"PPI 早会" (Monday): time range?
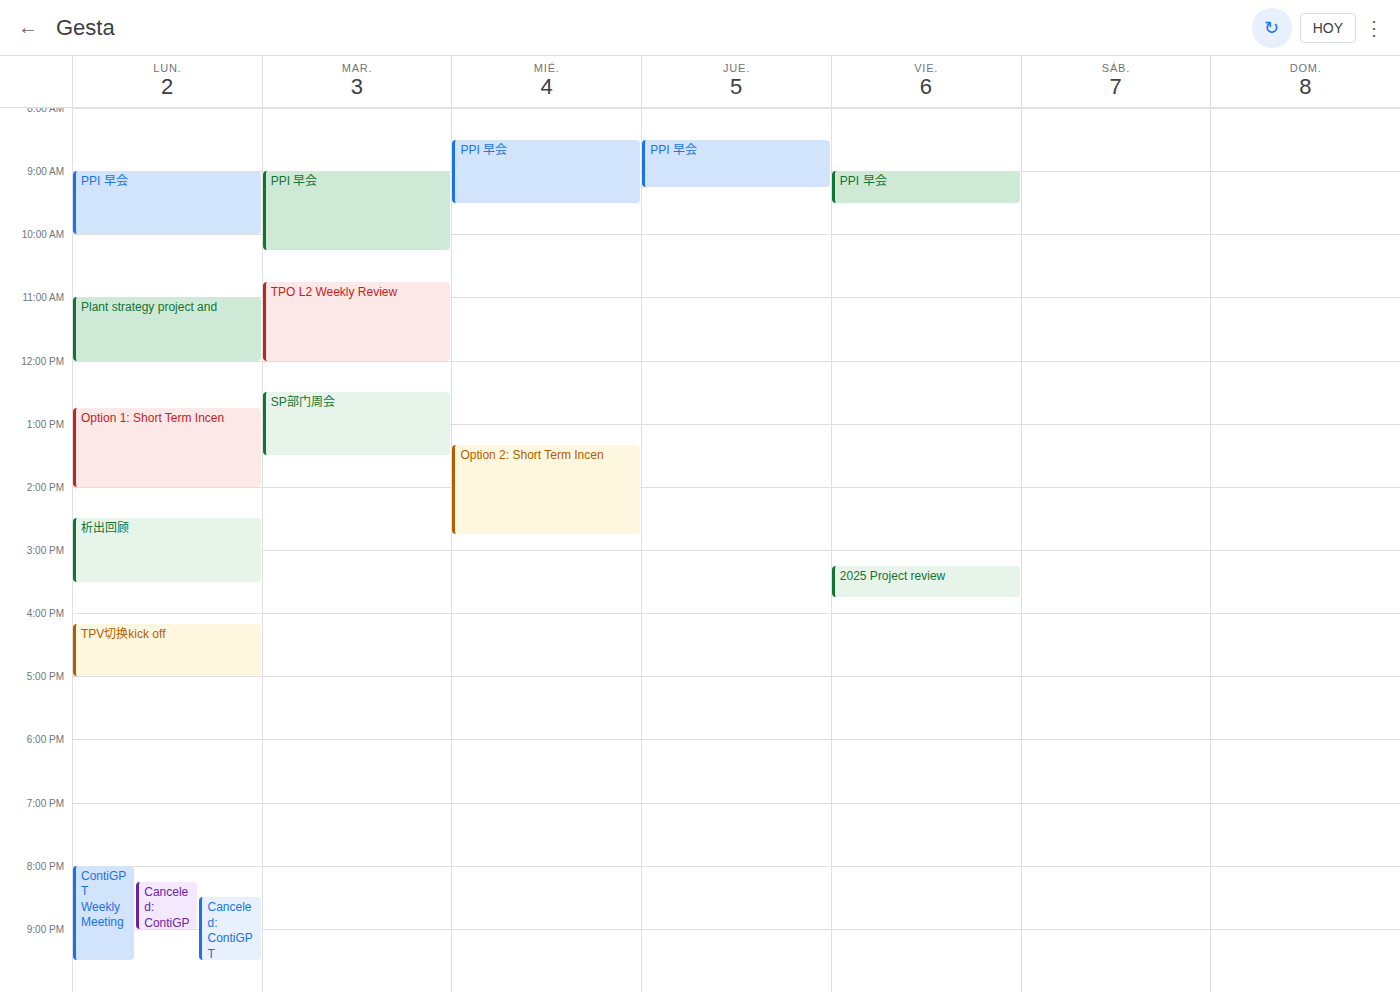
9:00 AM to 10:00 AM